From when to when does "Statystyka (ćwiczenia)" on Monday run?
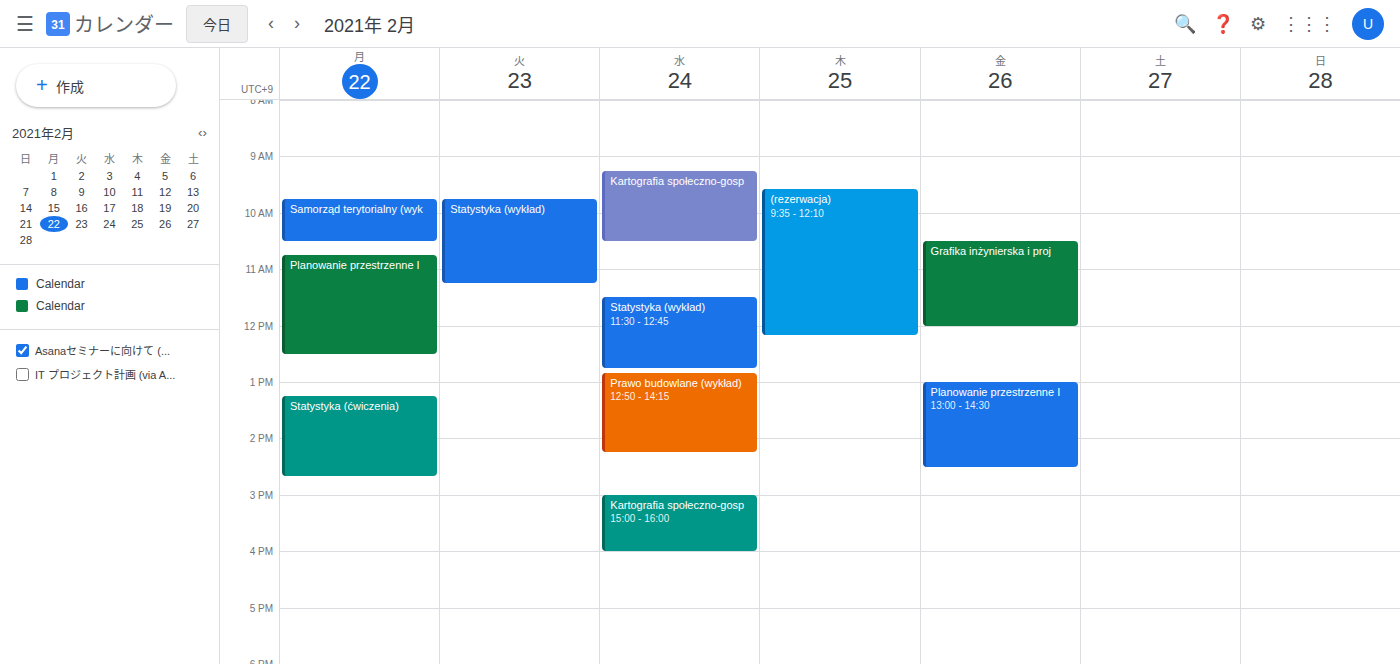
1:15 PM to 2:40 PM